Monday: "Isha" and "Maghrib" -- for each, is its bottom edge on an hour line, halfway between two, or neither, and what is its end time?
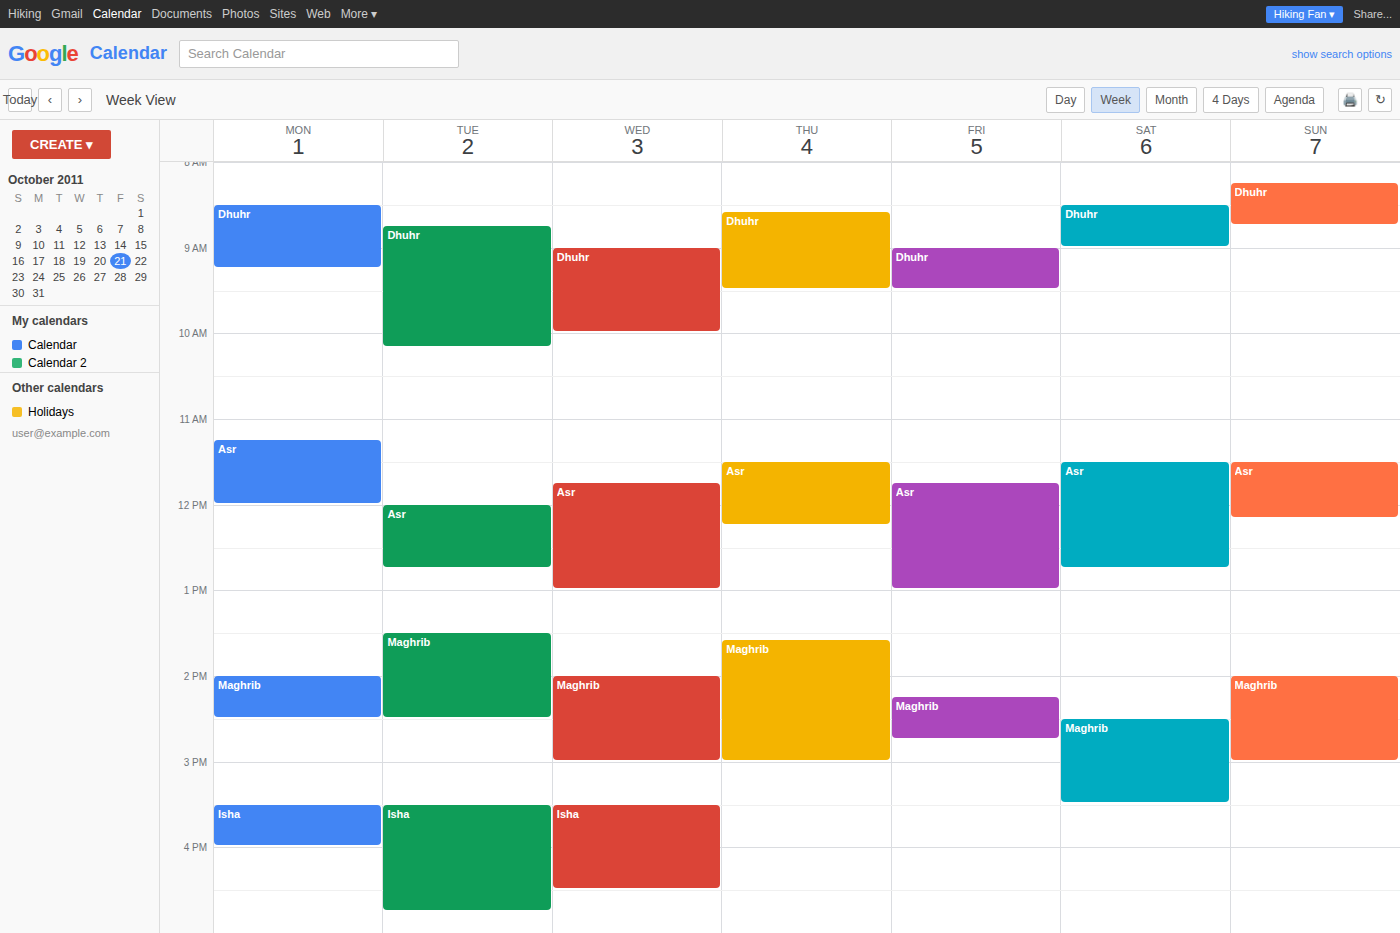
"Isha": 4:00 PM, exactly on the 4 PM line. "Maghrib": 2:30 PM, halfway between the 2 PM and 3 PM lines.